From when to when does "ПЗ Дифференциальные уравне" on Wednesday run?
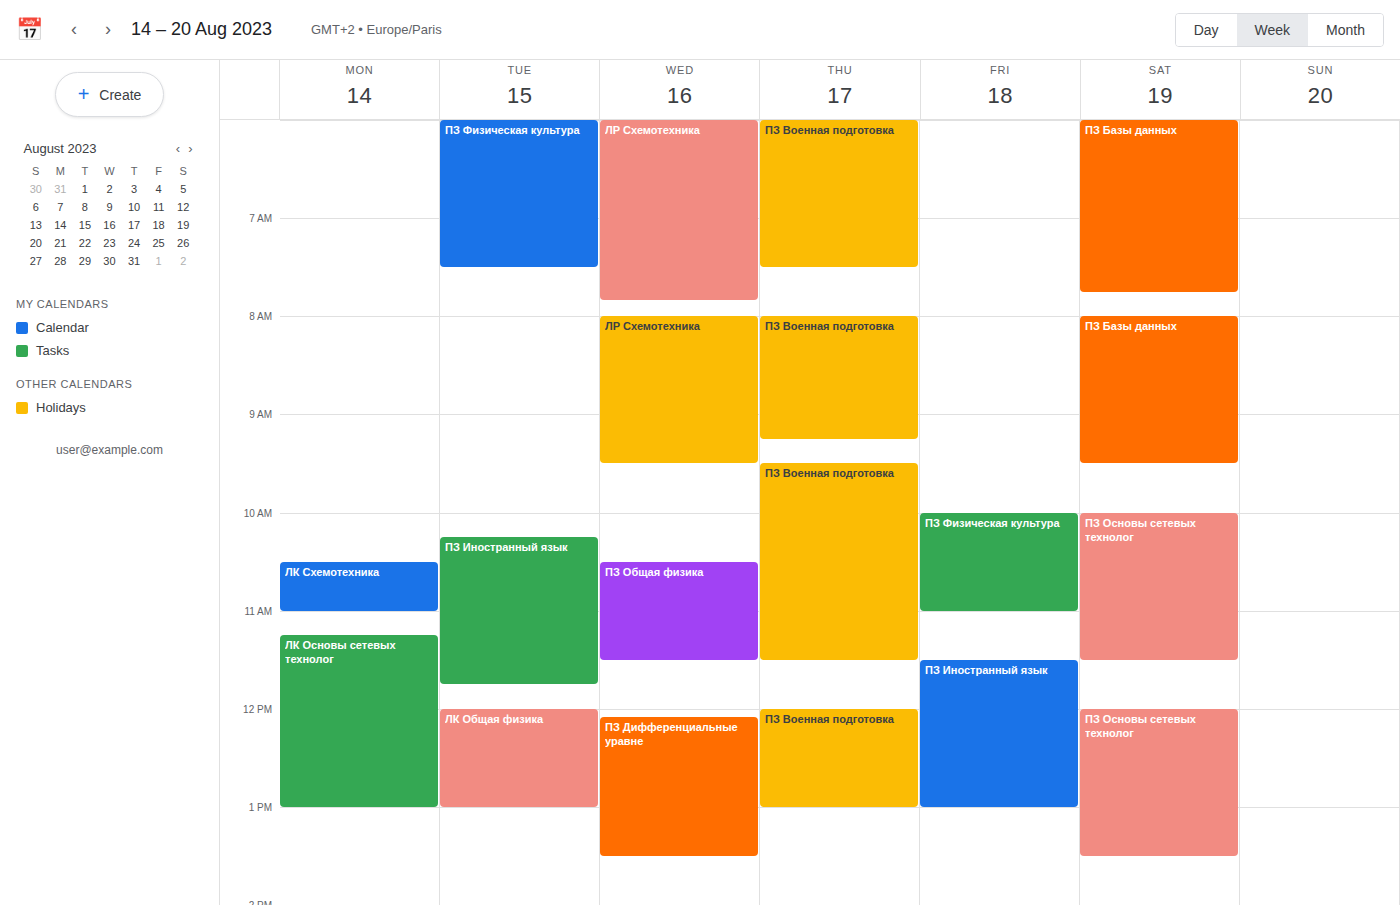
12:05 PM to 1:30 PM